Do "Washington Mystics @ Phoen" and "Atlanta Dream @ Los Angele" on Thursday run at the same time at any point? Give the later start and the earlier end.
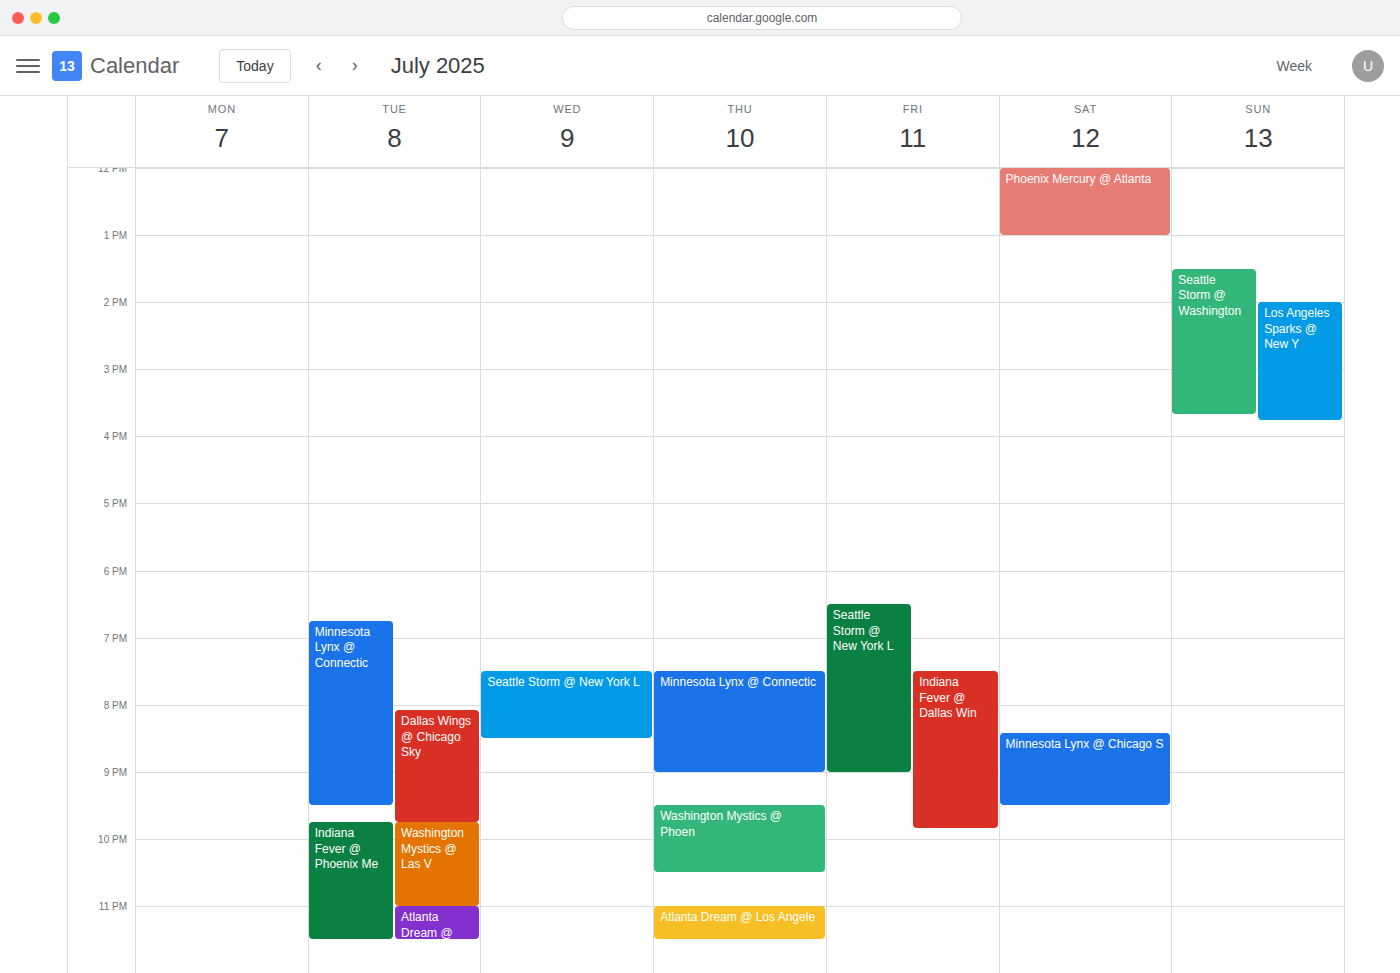
"Washington Mystics @ Phoen" ends at 10:30 PM and "Atlanta Dream @ Los Angele" starts at 11:00 PM -- no overlap.